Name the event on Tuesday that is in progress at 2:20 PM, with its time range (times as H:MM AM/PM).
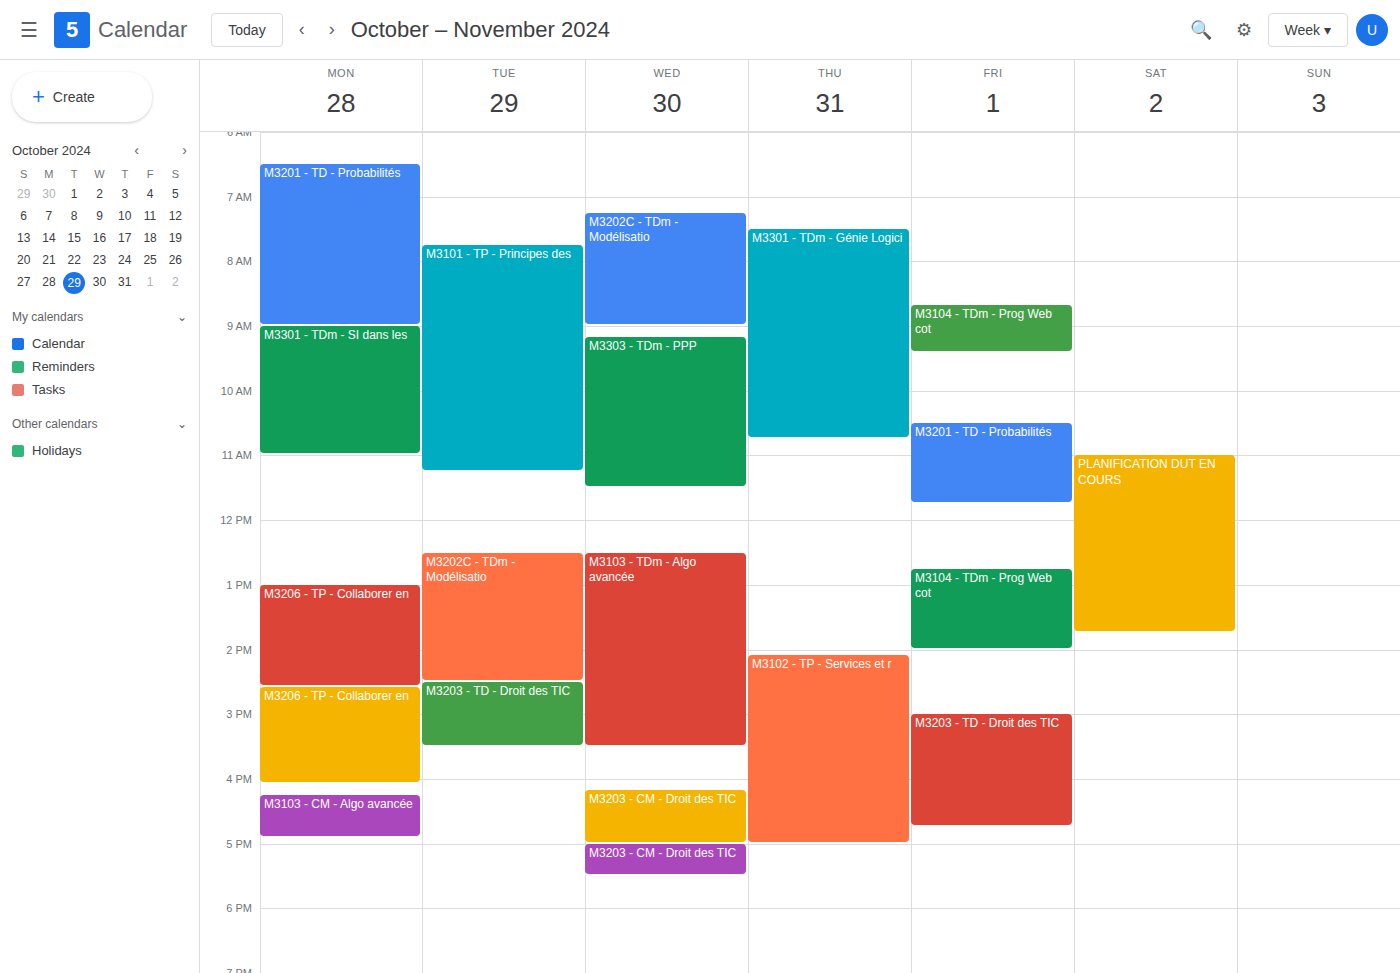
"M3202C - TDm - Modélisatio", 12:30 PM to 2:30 PM